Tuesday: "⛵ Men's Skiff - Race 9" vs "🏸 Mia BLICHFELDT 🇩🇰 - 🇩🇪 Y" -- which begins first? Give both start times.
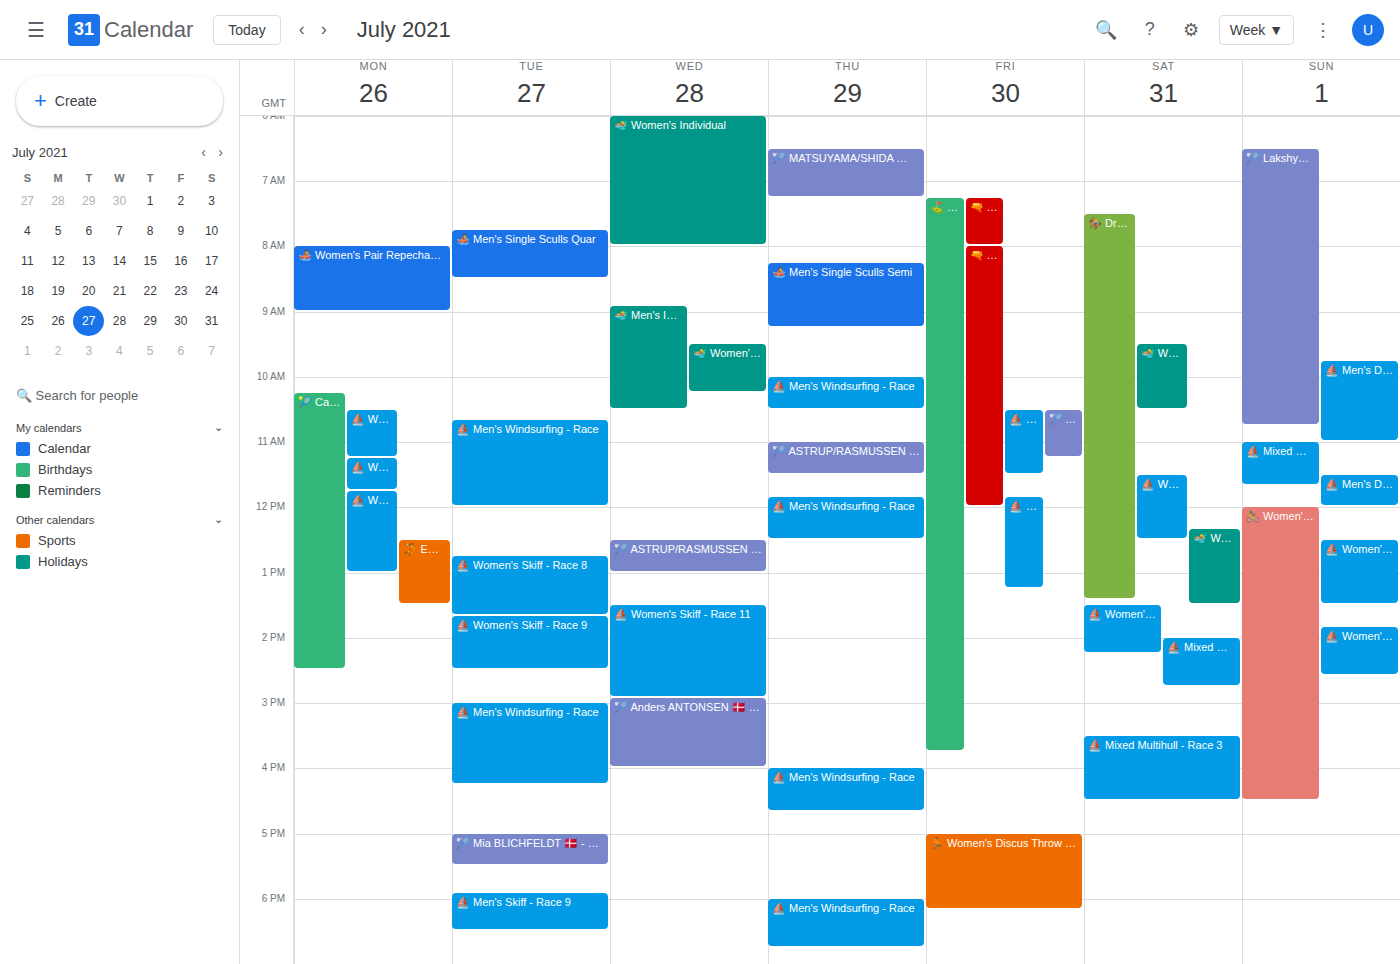
"🏸 Mia BLICHFELDT 🇩🇰 - 🇩🇪 Y" 5:00 PM; "⛵ Men's Skiff - Race 9" 5:55 PM.